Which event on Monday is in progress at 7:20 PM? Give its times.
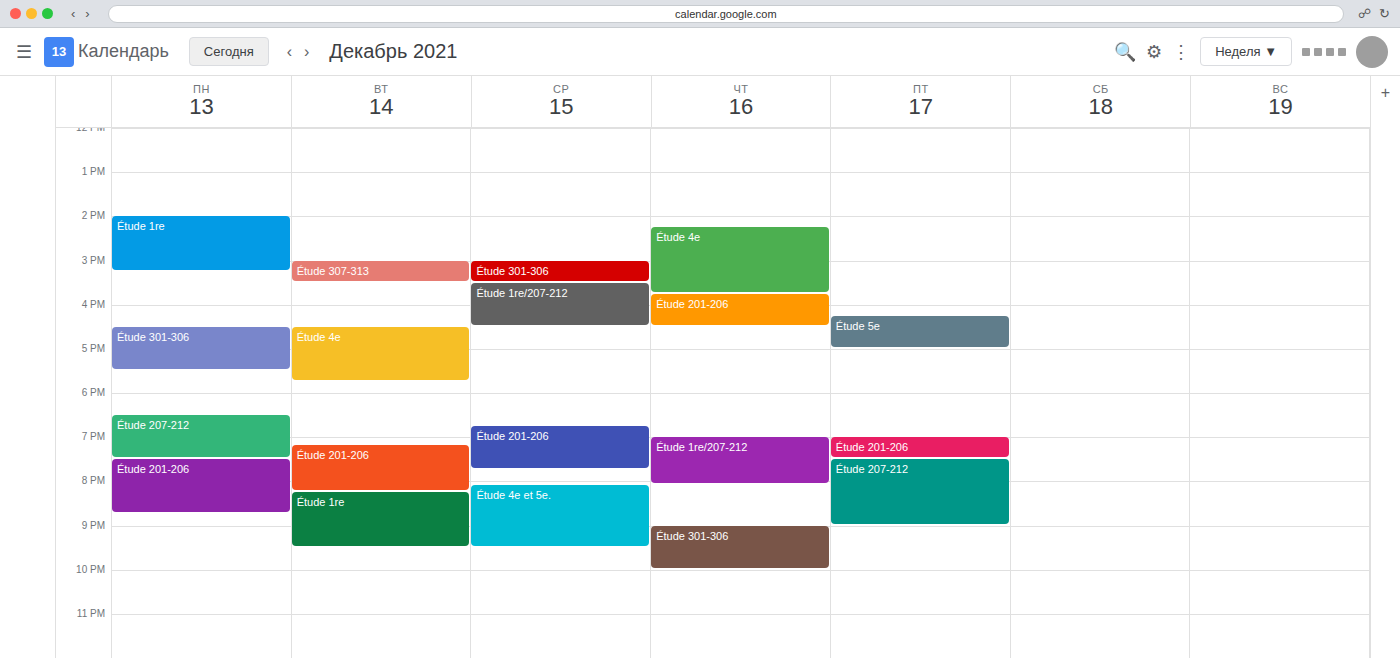
"Étude 207-212", 6:30 PM to 7:30 PM